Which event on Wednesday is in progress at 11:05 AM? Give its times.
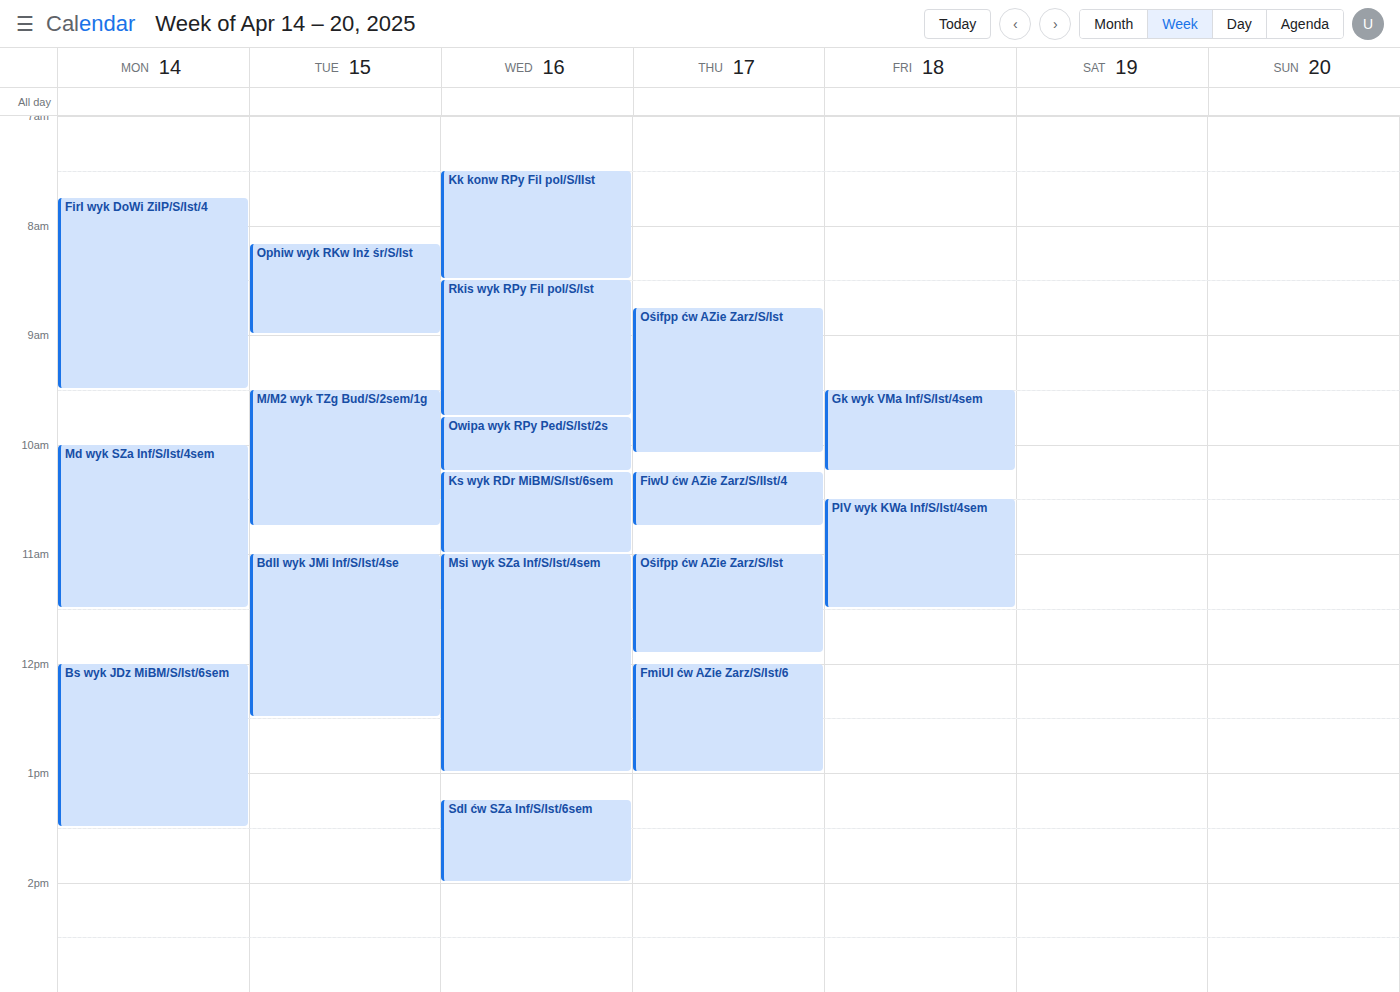
"Msi wyk SZa Inf/S/Ist/4sem", 11:00 AM to 1:00 PM